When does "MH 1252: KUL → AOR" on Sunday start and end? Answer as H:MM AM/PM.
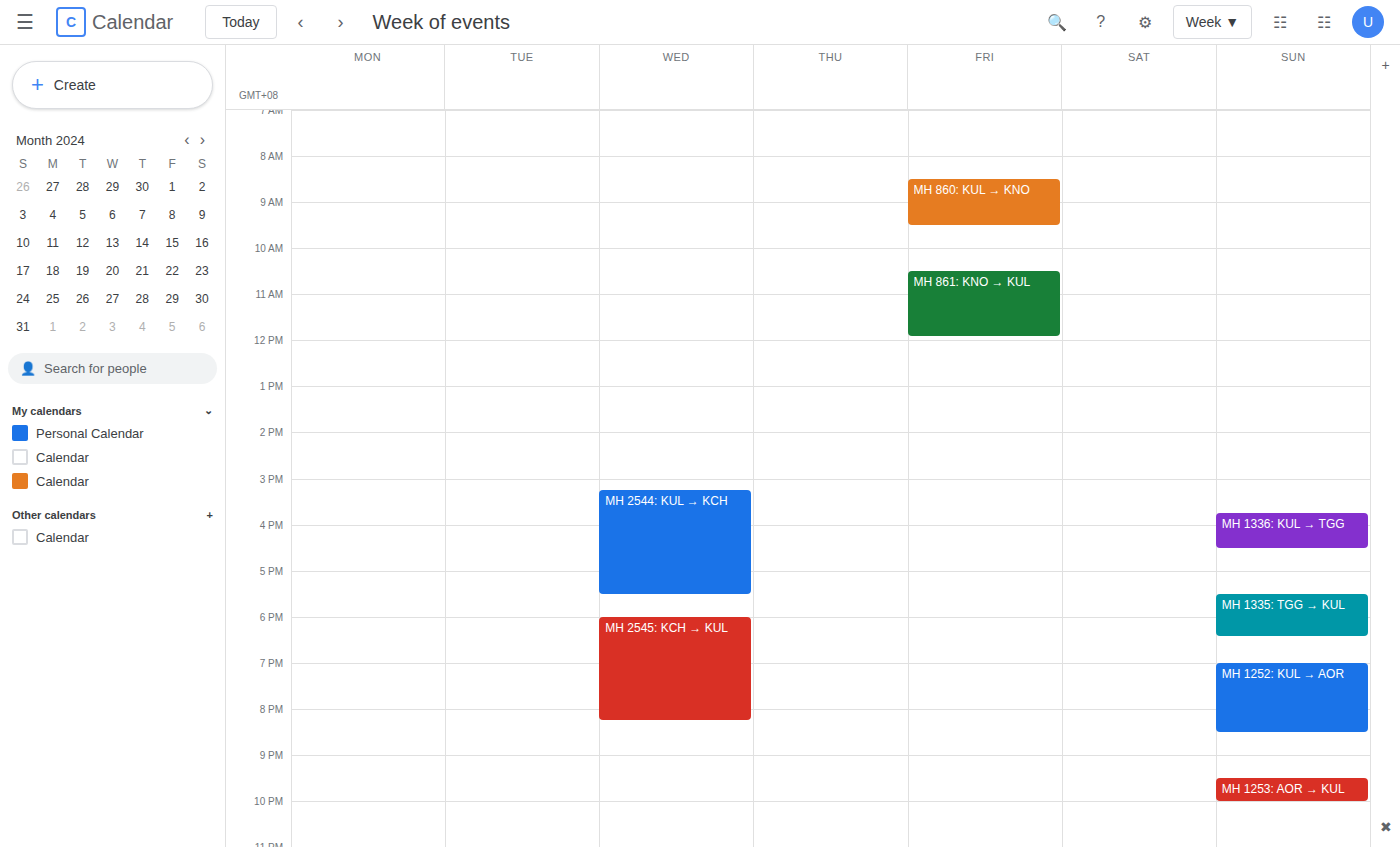
7:00 PM to 8:30 PM